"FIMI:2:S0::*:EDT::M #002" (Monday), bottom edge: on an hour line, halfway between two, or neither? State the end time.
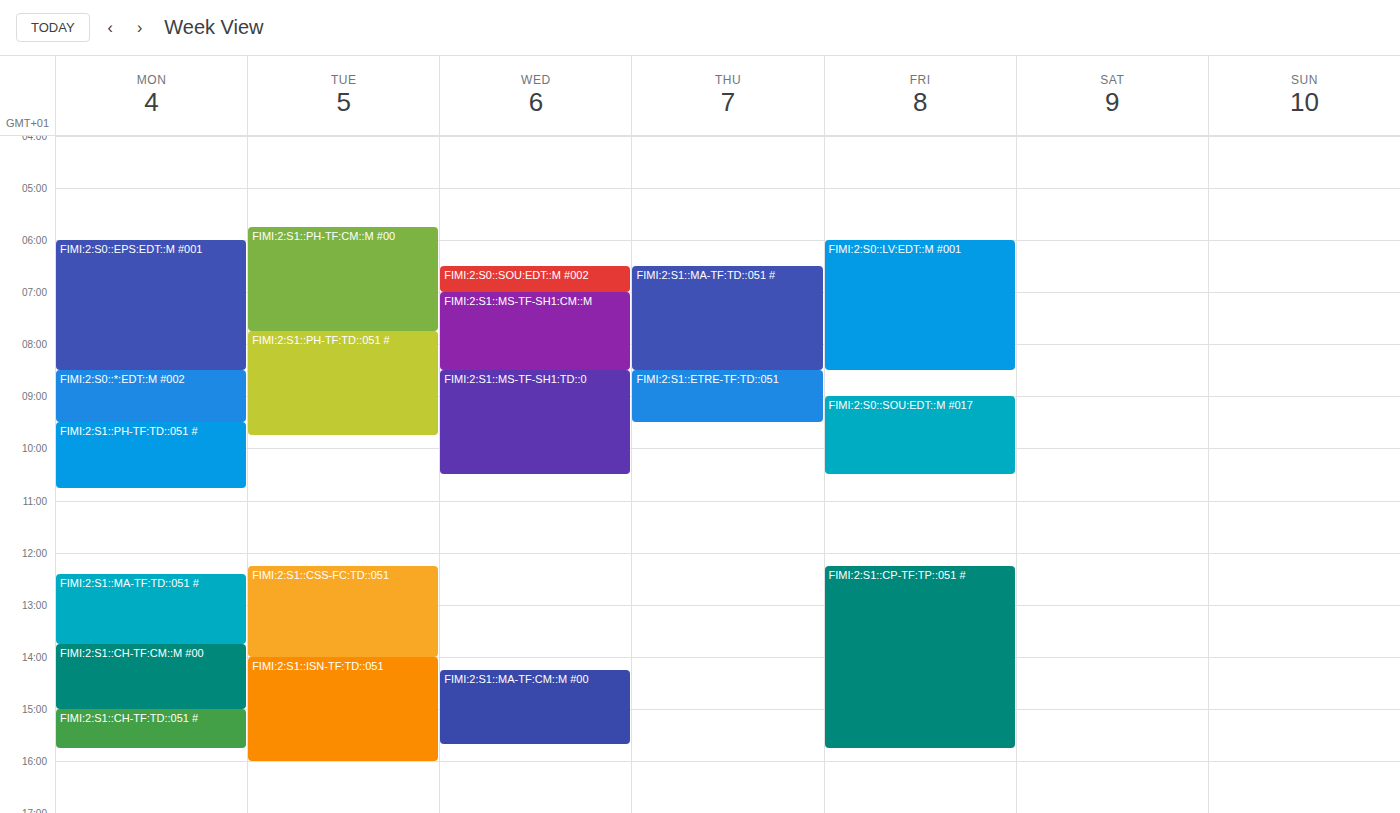
9:30 AM -- halfway between the 9 AM and 10 AM lines.